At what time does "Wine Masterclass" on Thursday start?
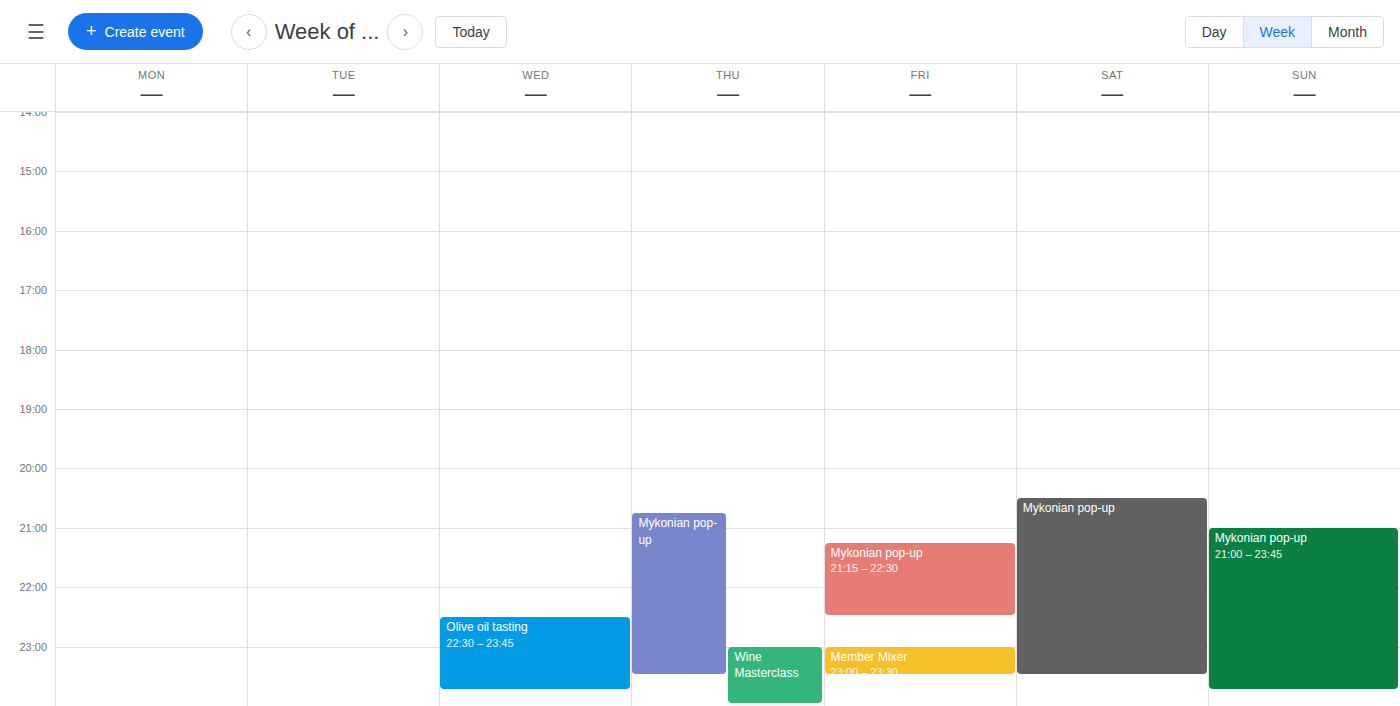
11:00 PM